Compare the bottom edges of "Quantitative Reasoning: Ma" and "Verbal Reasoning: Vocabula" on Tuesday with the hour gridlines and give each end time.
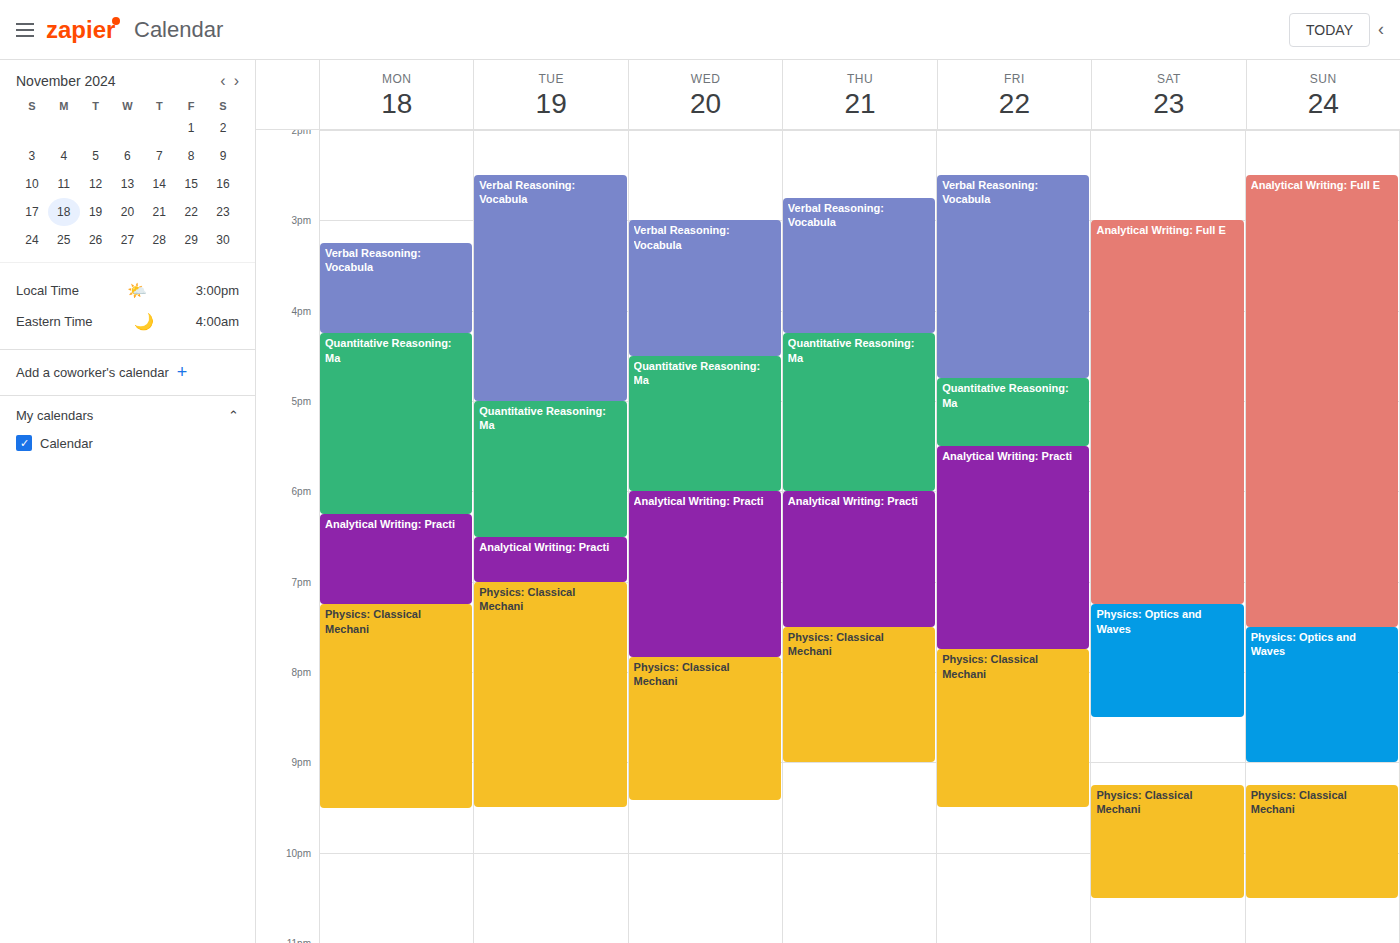
"Quantitative Reasoning: Ma": 6:30 PM, halfway between the 6 PM and 7 PM lines. "Verbal Reasoning: Vocabula": 5:00 PM, exactly on the 5 PM line.